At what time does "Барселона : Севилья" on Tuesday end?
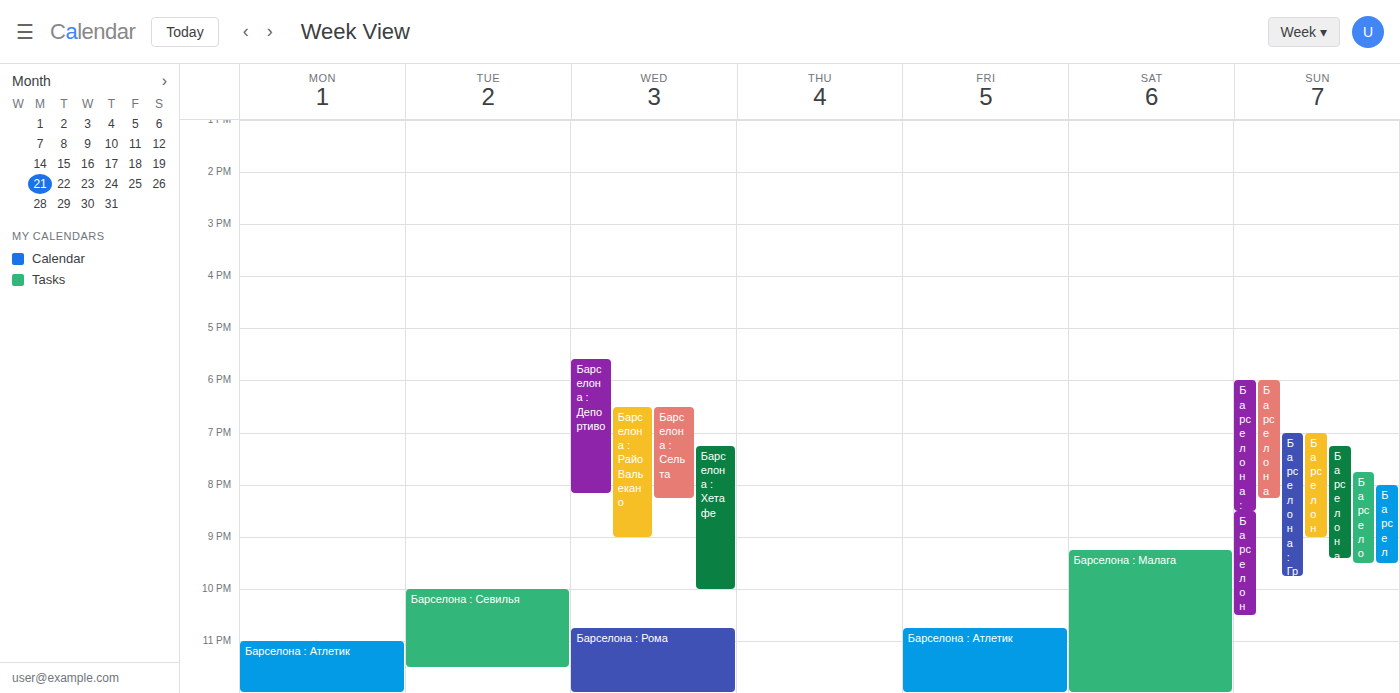
11:30 PM